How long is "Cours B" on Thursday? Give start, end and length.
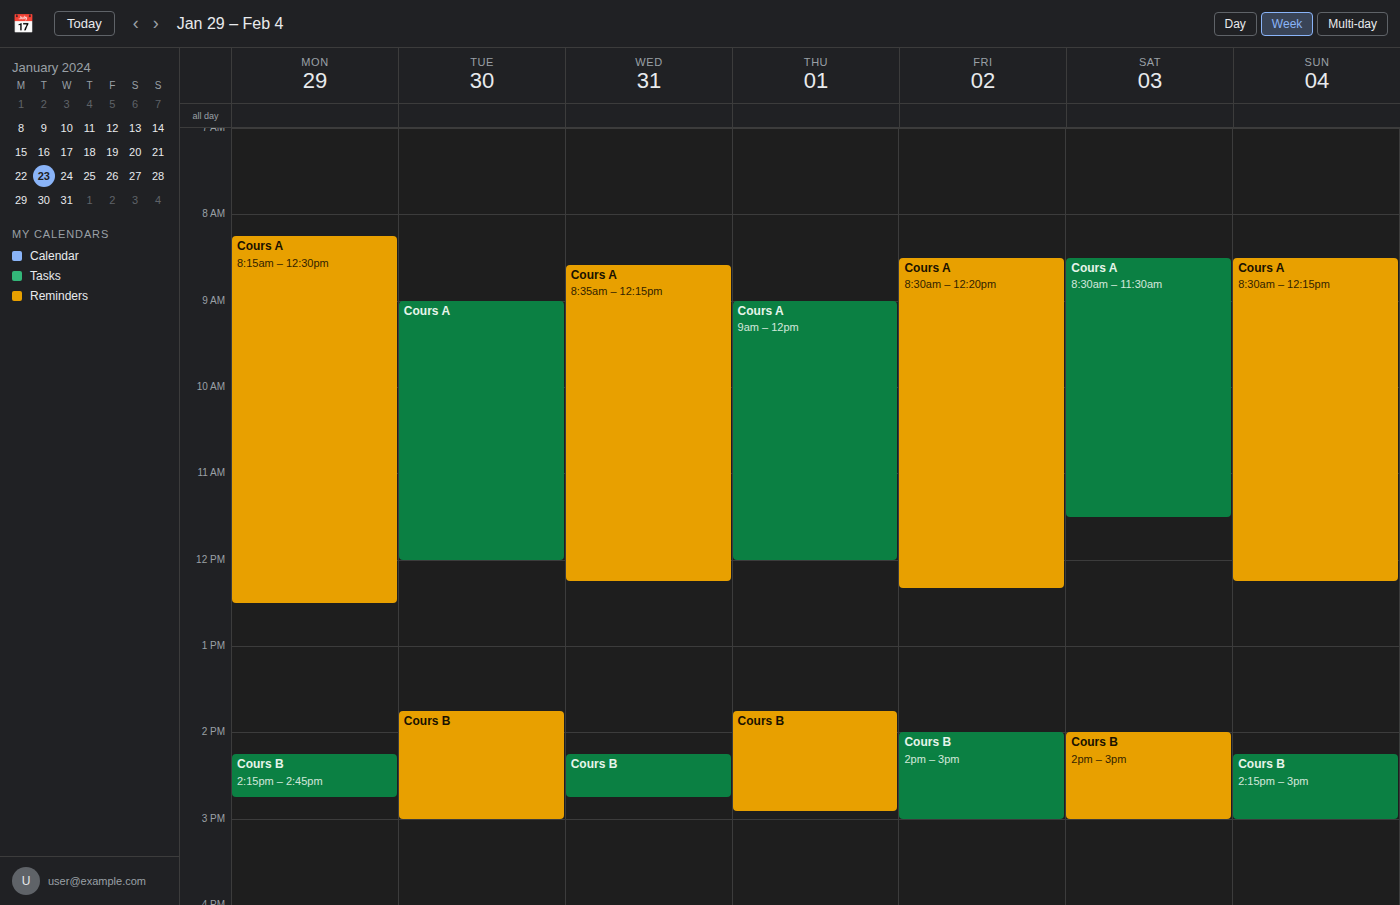
1:45 PM to 2:55 PM, 1 hour 10 minutes